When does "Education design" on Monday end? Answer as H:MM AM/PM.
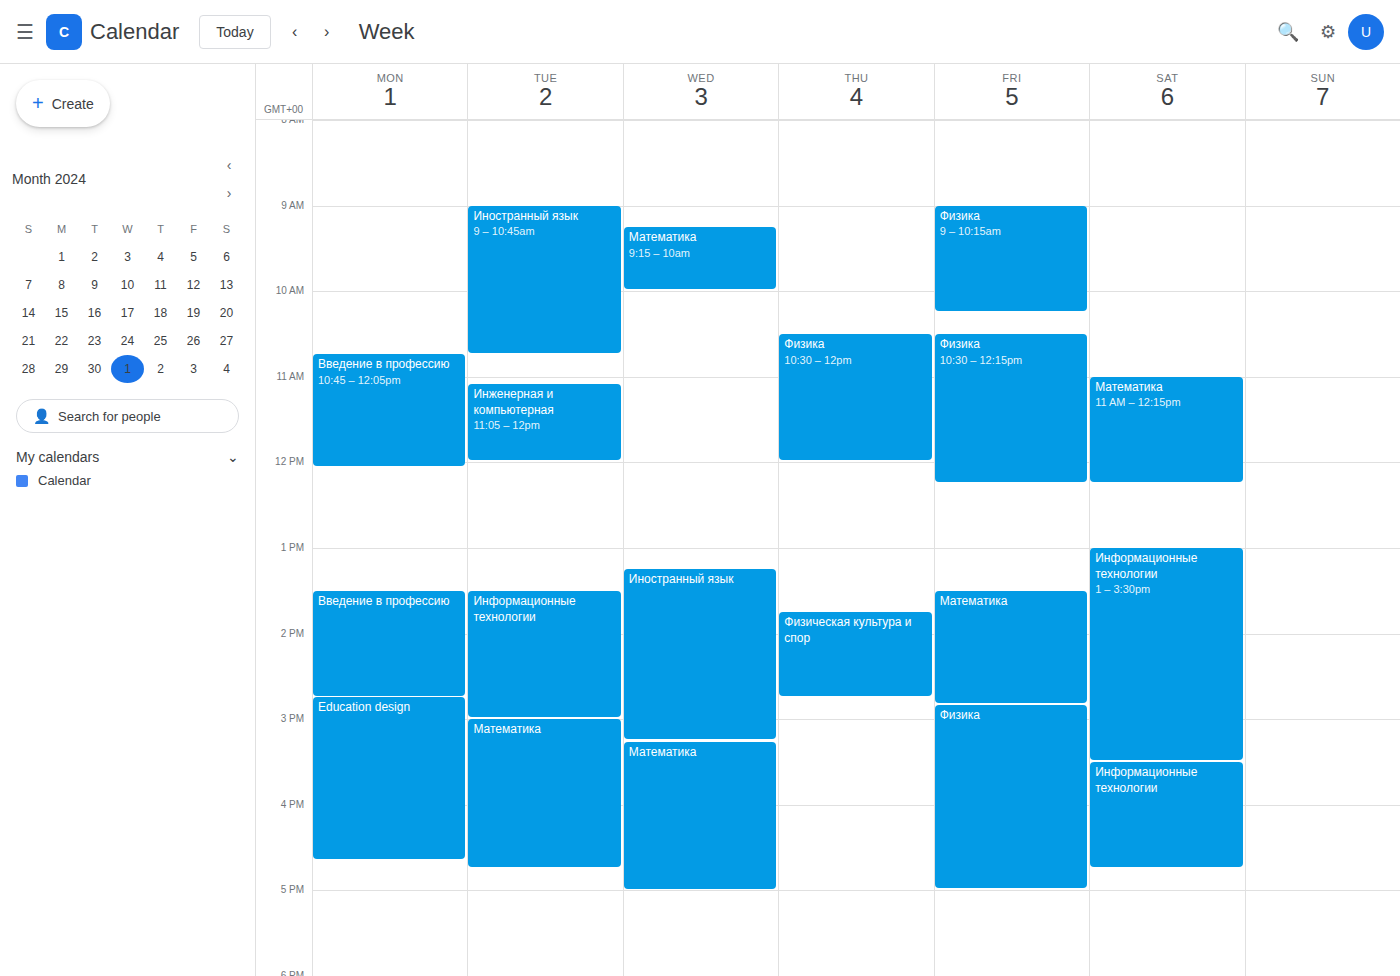
4:40 PM